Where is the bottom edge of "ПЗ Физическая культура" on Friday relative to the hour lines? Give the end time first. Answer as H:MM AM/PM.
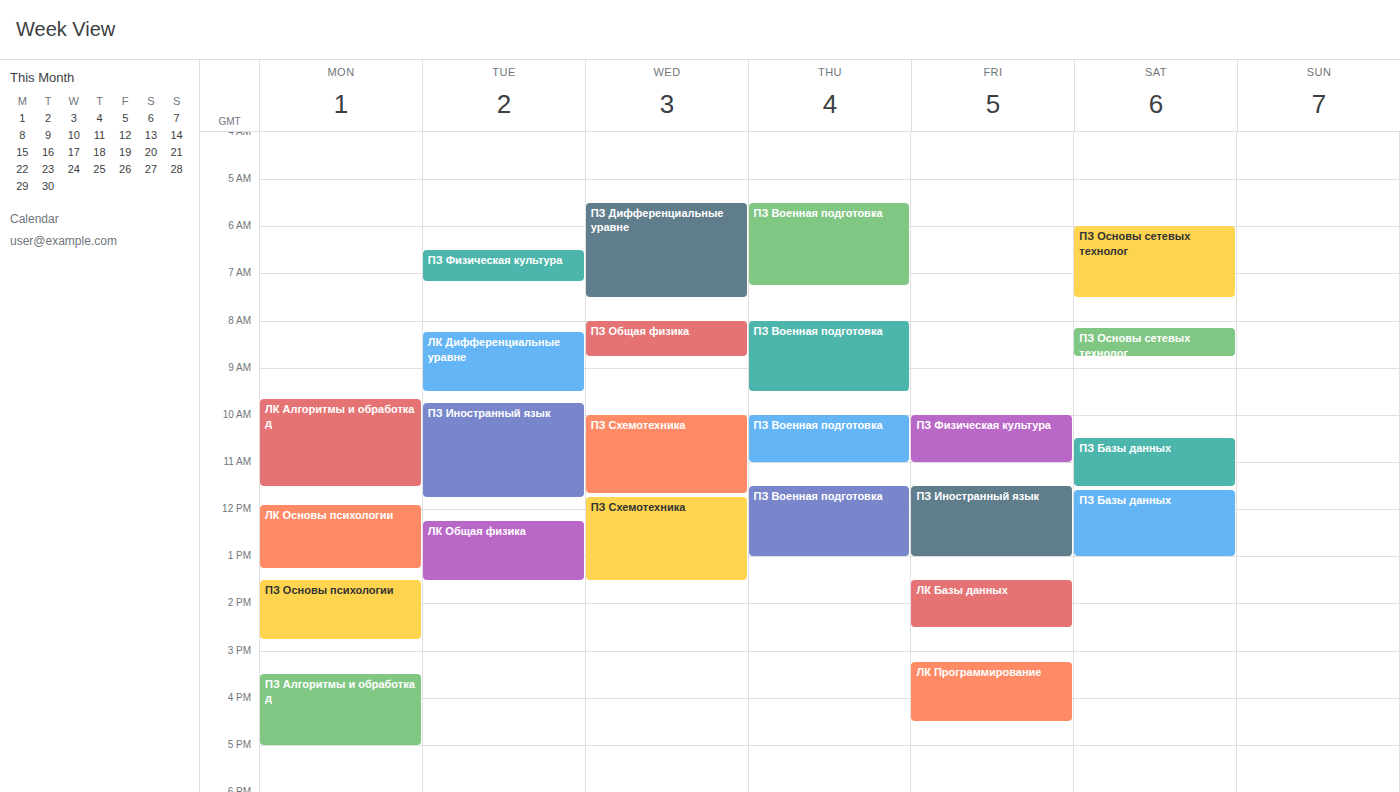
11:00 AM -- exactly on the 11 AM line.